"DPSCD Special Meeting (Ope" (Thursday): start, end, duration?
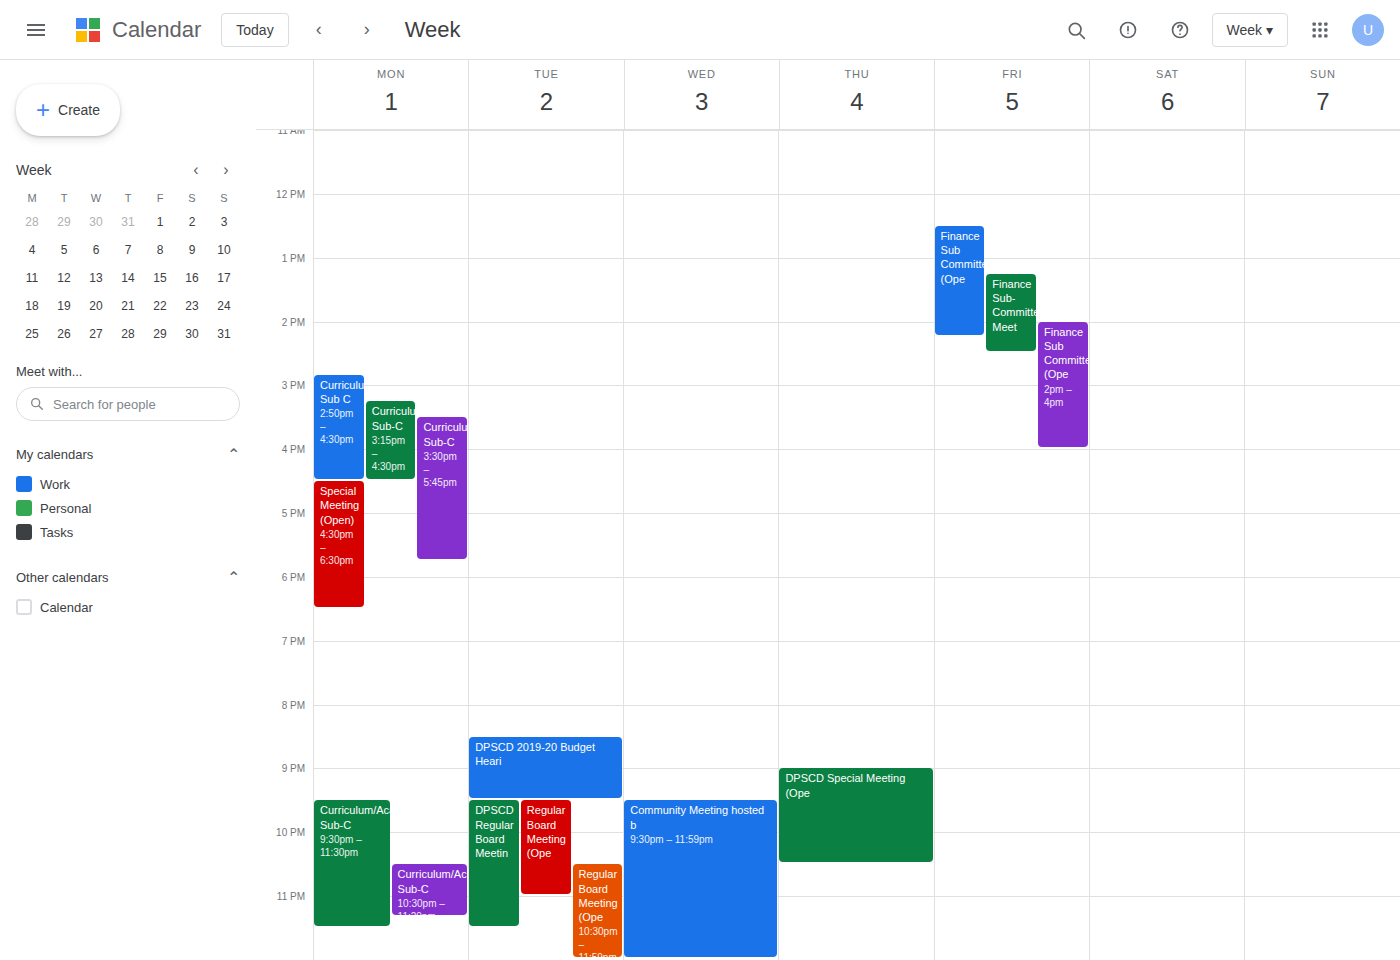
9:00 PM to 10:30 PM, 1 hour 30 minutes